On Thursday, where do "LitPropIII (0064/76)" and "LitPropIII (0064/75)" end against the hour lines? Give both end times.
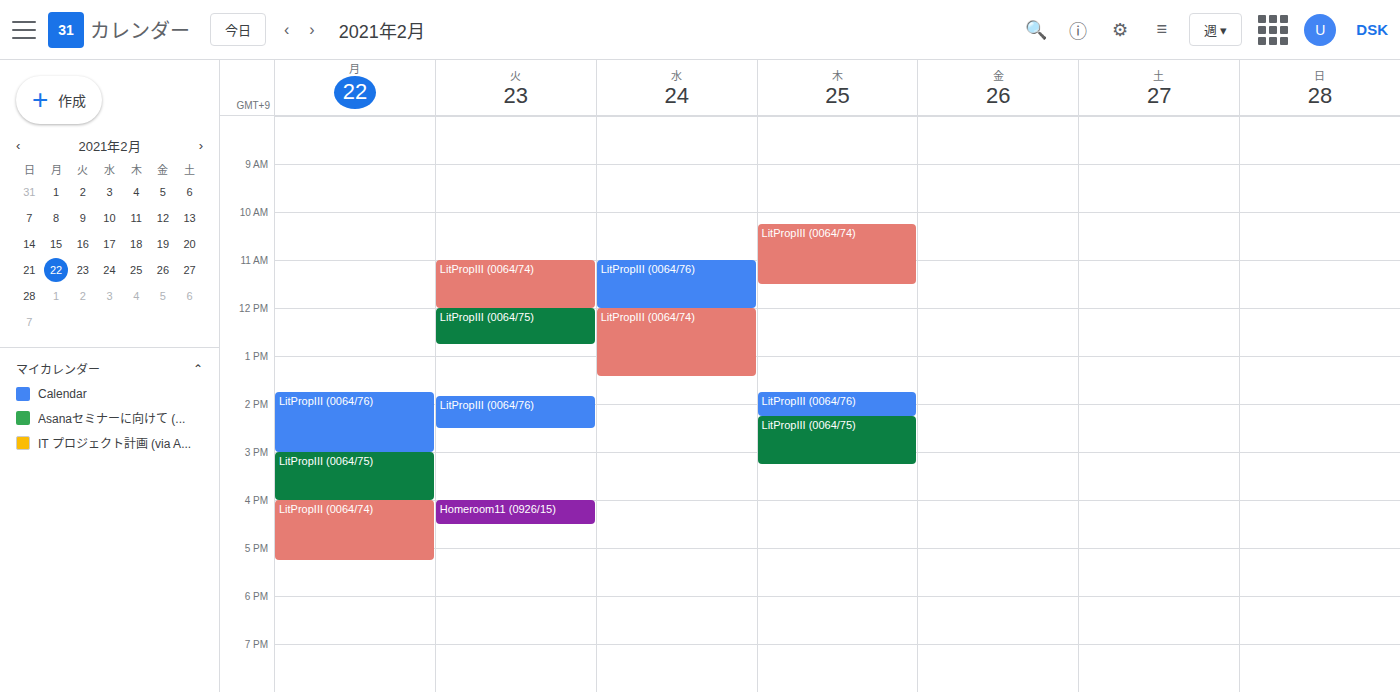
"LitPropIII (0064/76)": 14:15, neither: a quarter of the way from the 14:00 line to the 15:00 line. "LitPropIII (0064/75)": 15:15, neither: a quarter of the way from the 15:00 line to the 16:00 line.